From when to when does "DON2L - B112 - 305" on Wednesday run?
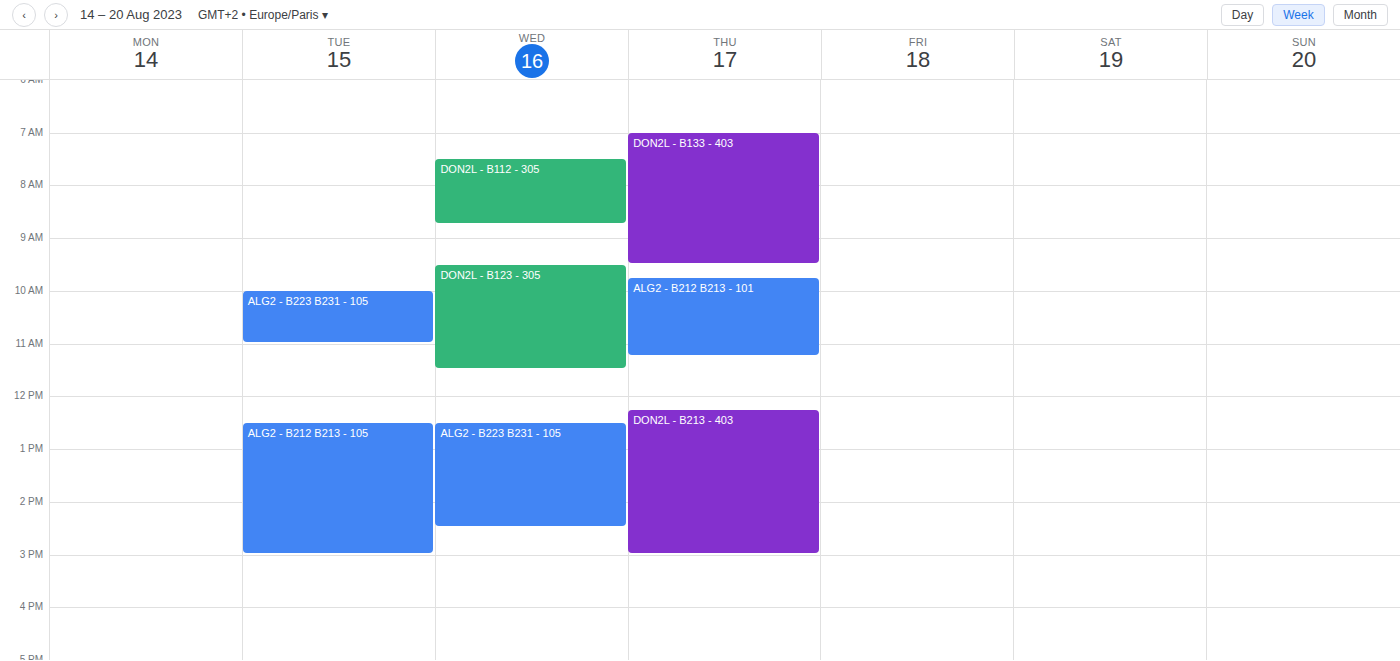
07:30 to 08:45